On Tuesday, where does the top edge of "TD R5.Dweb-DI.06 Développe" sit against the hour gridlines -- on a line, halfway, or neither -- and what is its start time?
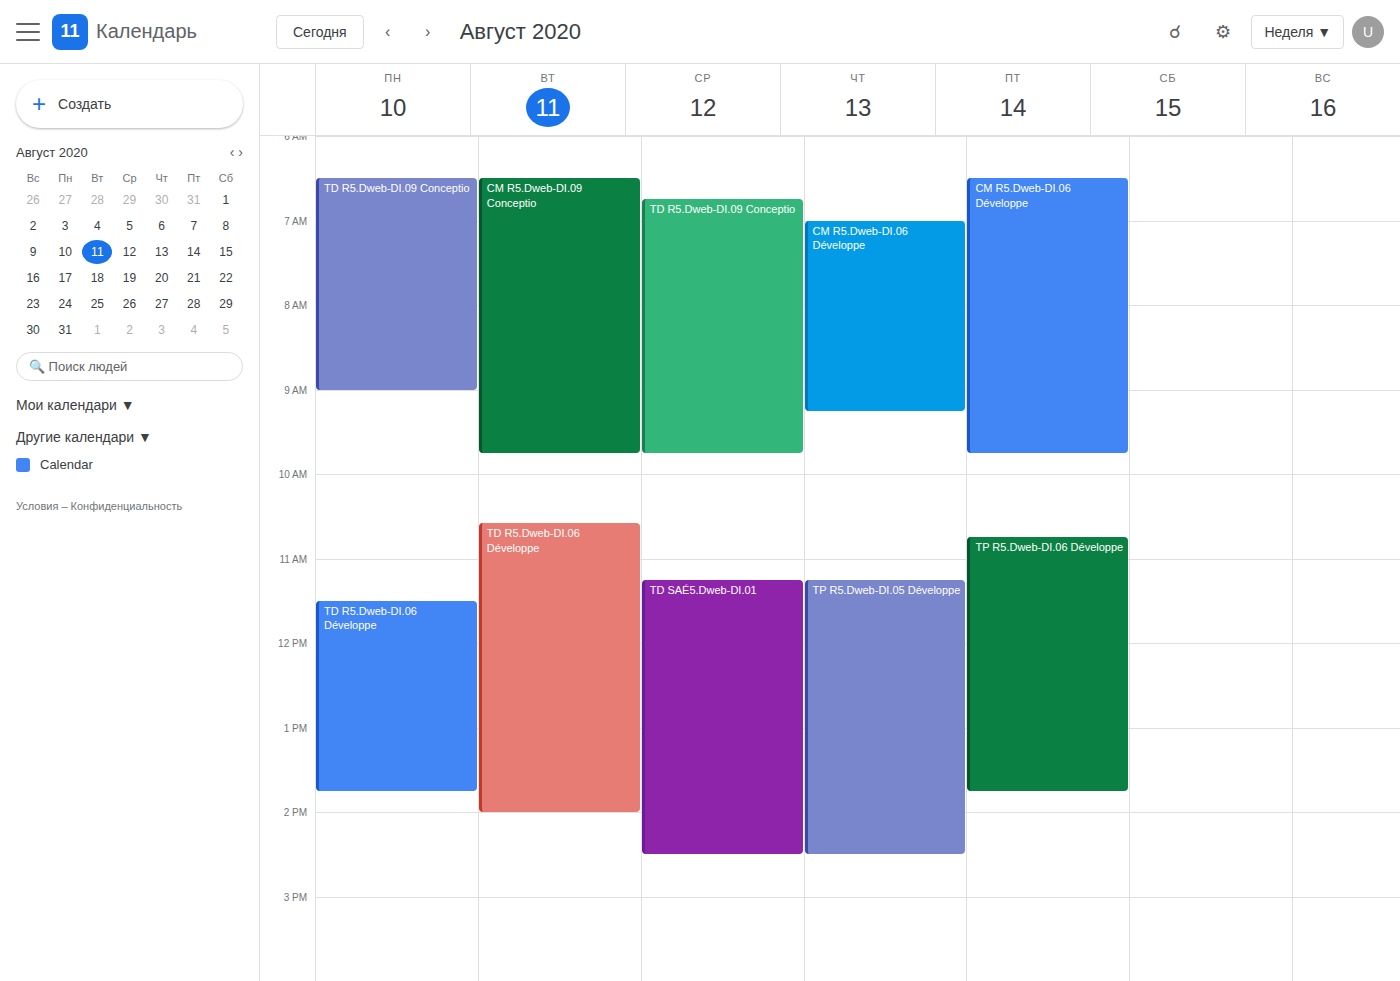
10:35 AM -- neither: 35 minutes below the 10 AM line and 25 minutes above the 11 AM line.